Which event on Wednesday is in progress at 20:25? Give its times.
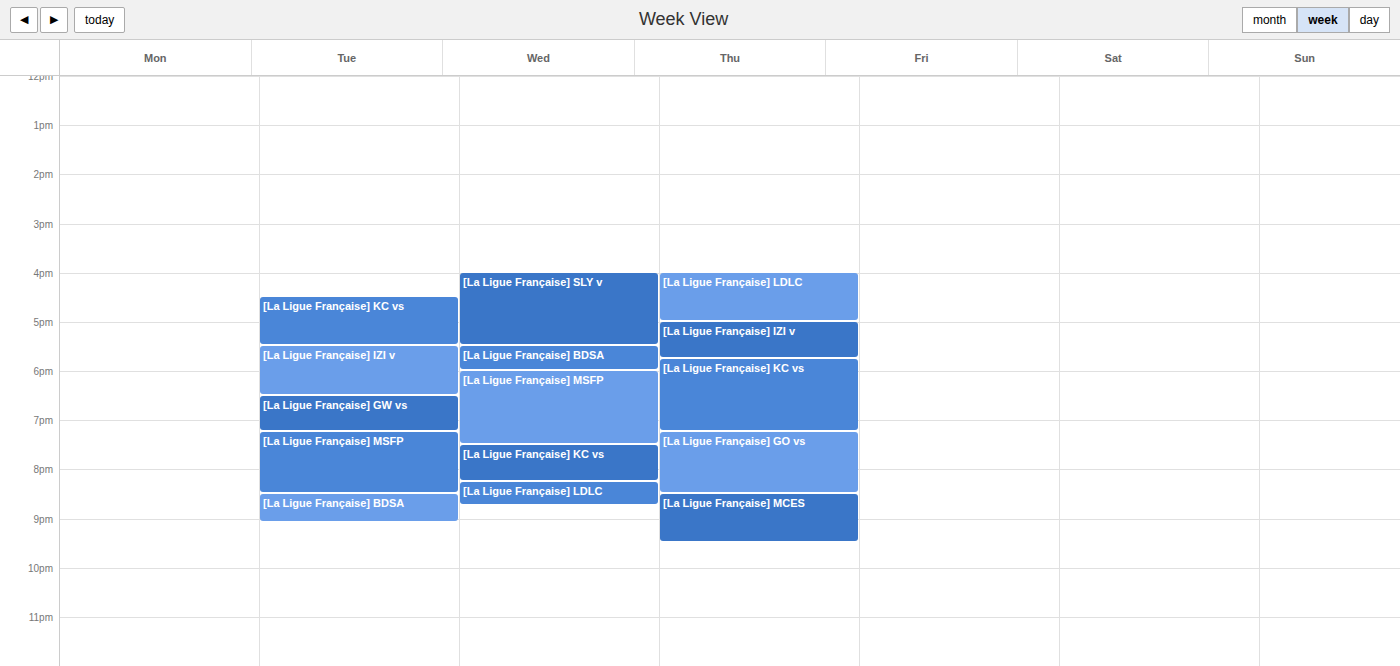
"[La Ligue Française] LDLC", 20:15 to 20:45